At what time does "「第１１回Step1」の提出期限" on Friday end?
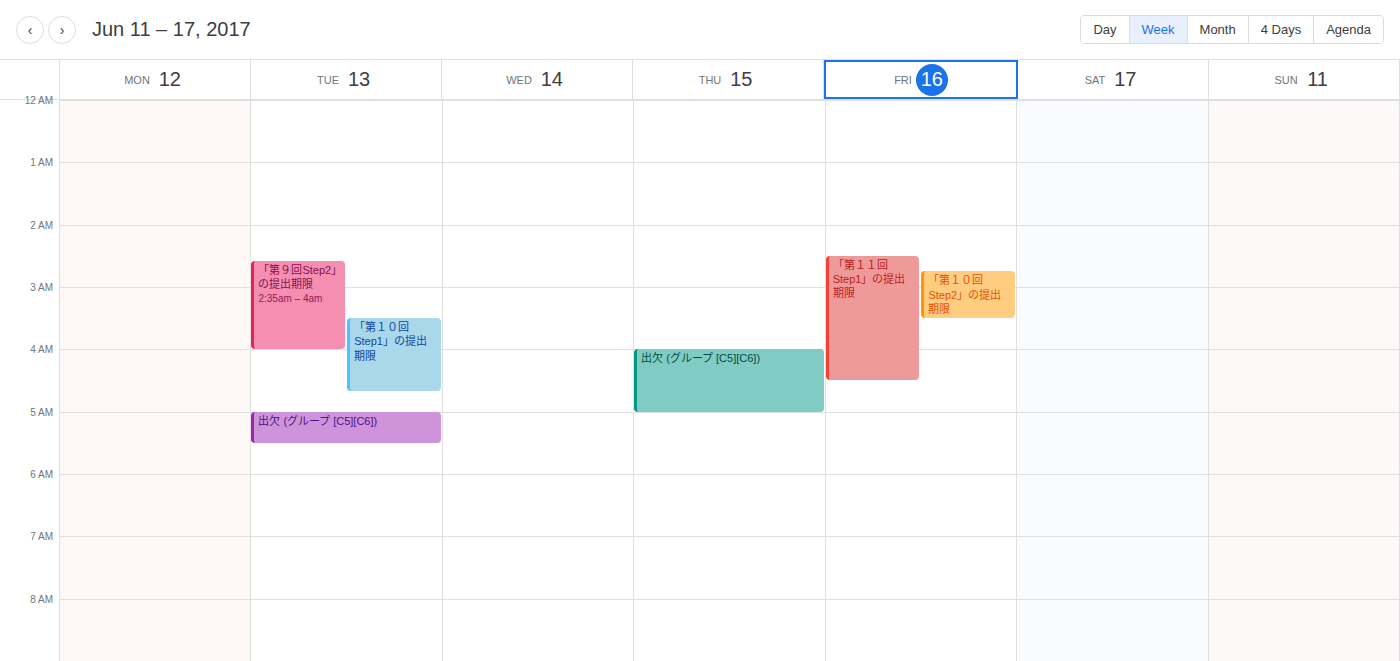
4:30 AM